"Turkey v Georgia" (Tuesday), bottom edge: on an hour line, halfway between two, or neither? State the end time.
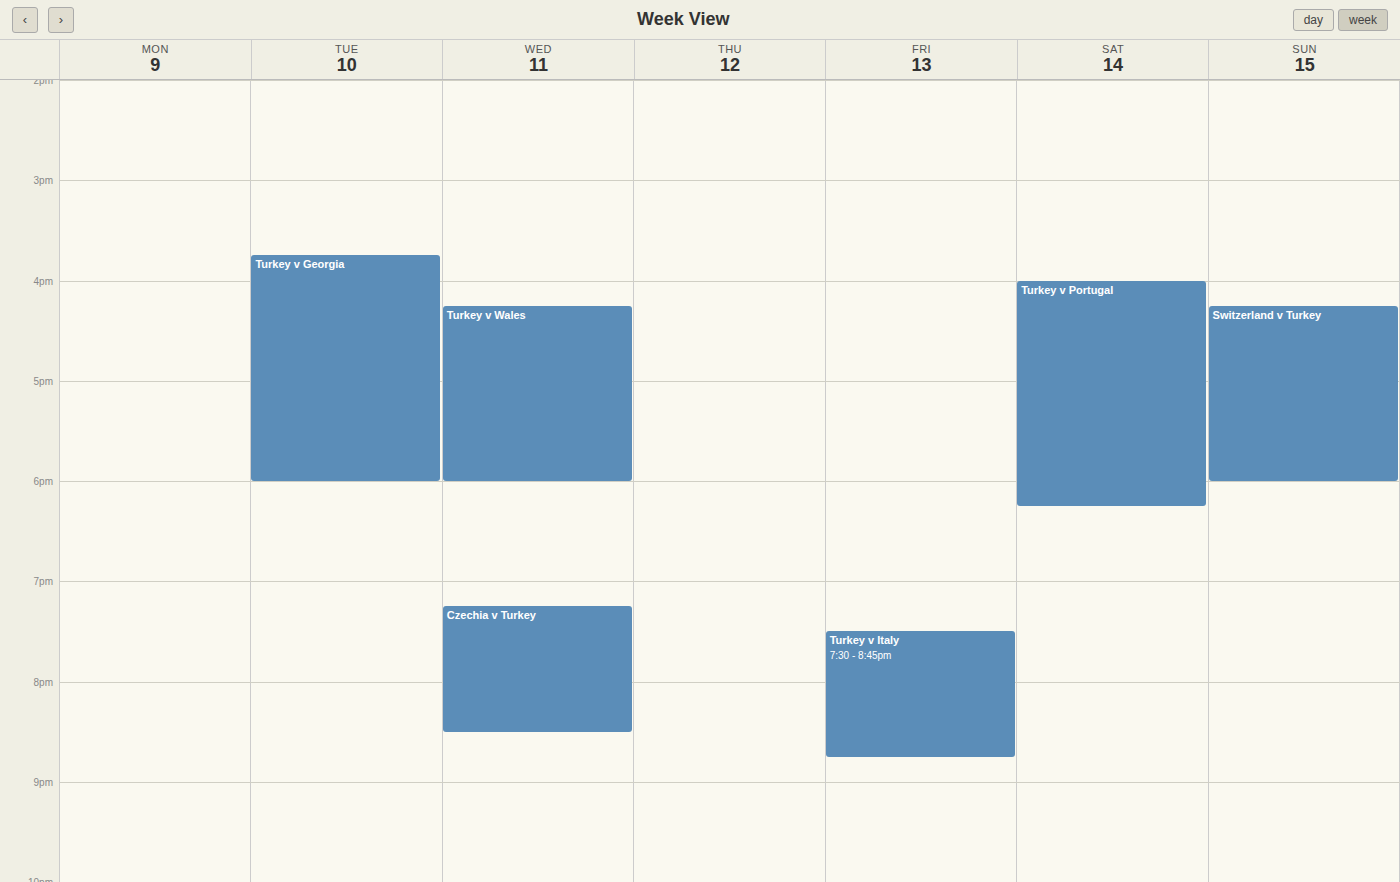
6:00 PM -- exactly on the 6 PM line.